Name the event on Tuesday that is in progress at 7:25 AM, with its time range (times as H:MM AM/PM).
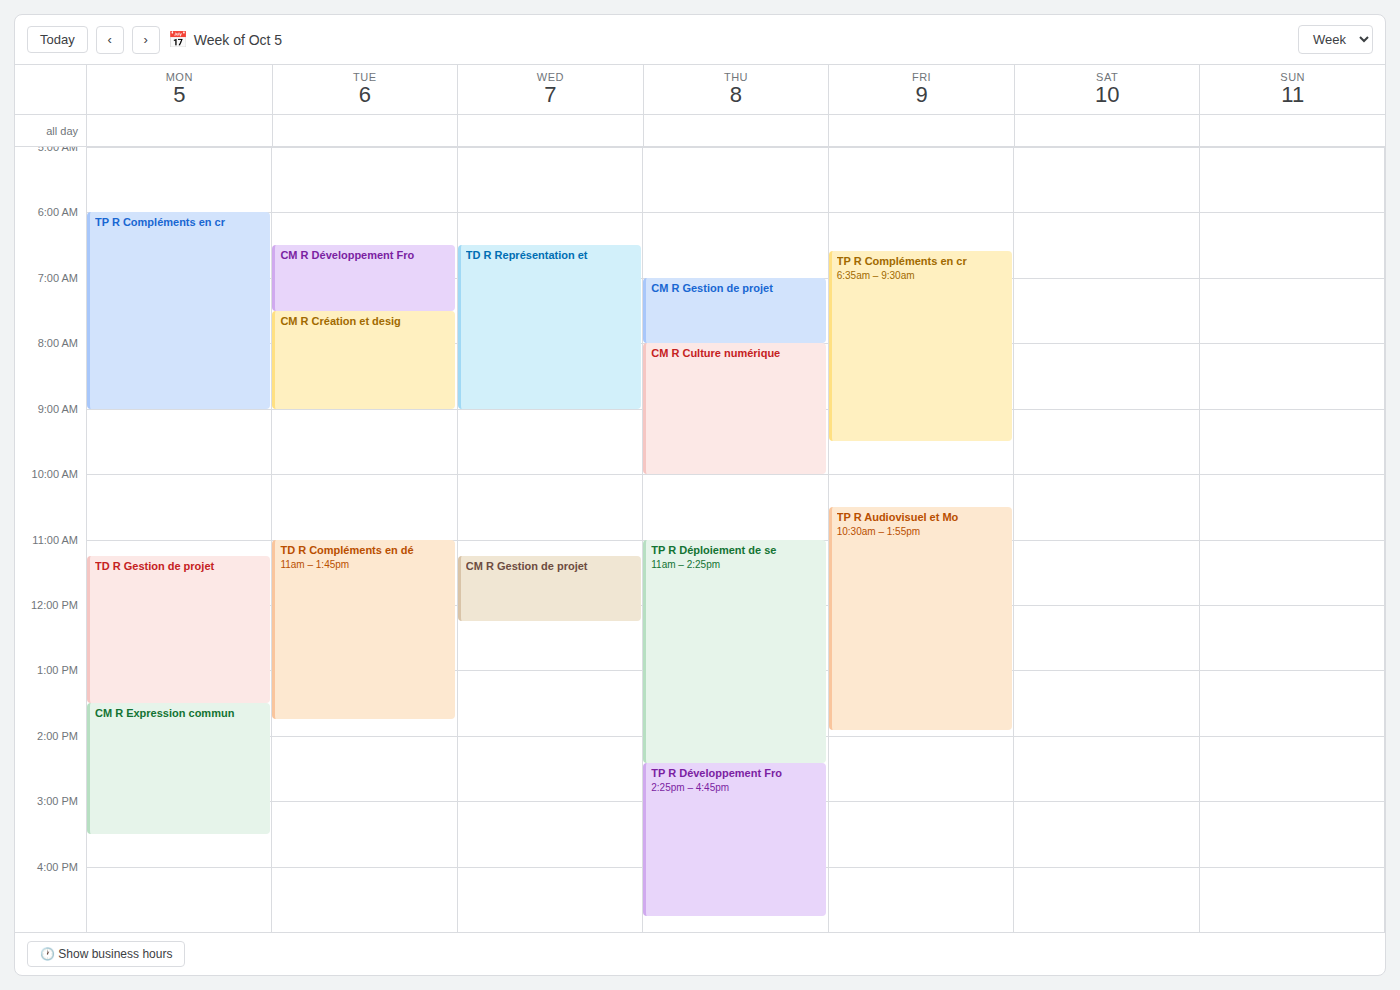
"CM R Développement Fro", 6:30 AM to 7:30 AM